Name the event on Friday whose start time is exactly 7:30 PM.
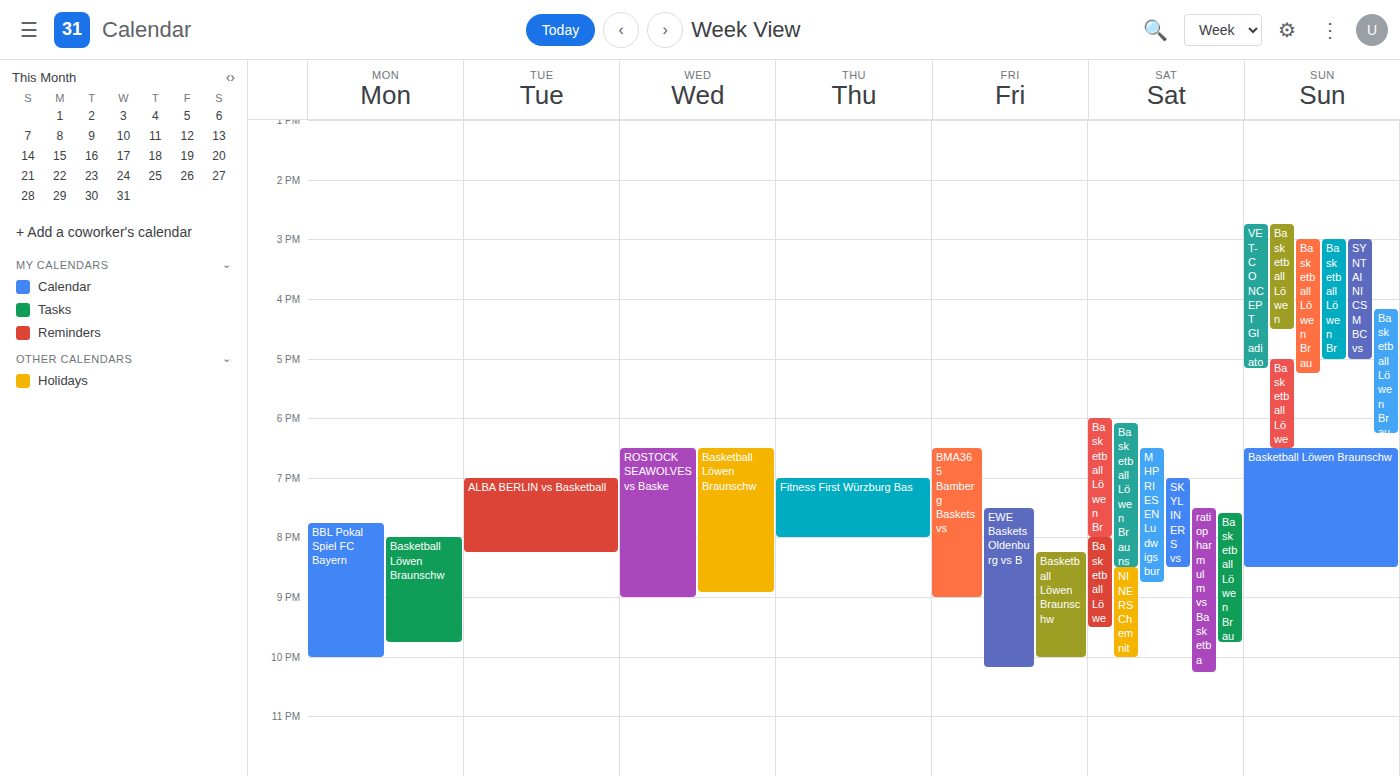
"EWE Baskets Oldenburg vs B"